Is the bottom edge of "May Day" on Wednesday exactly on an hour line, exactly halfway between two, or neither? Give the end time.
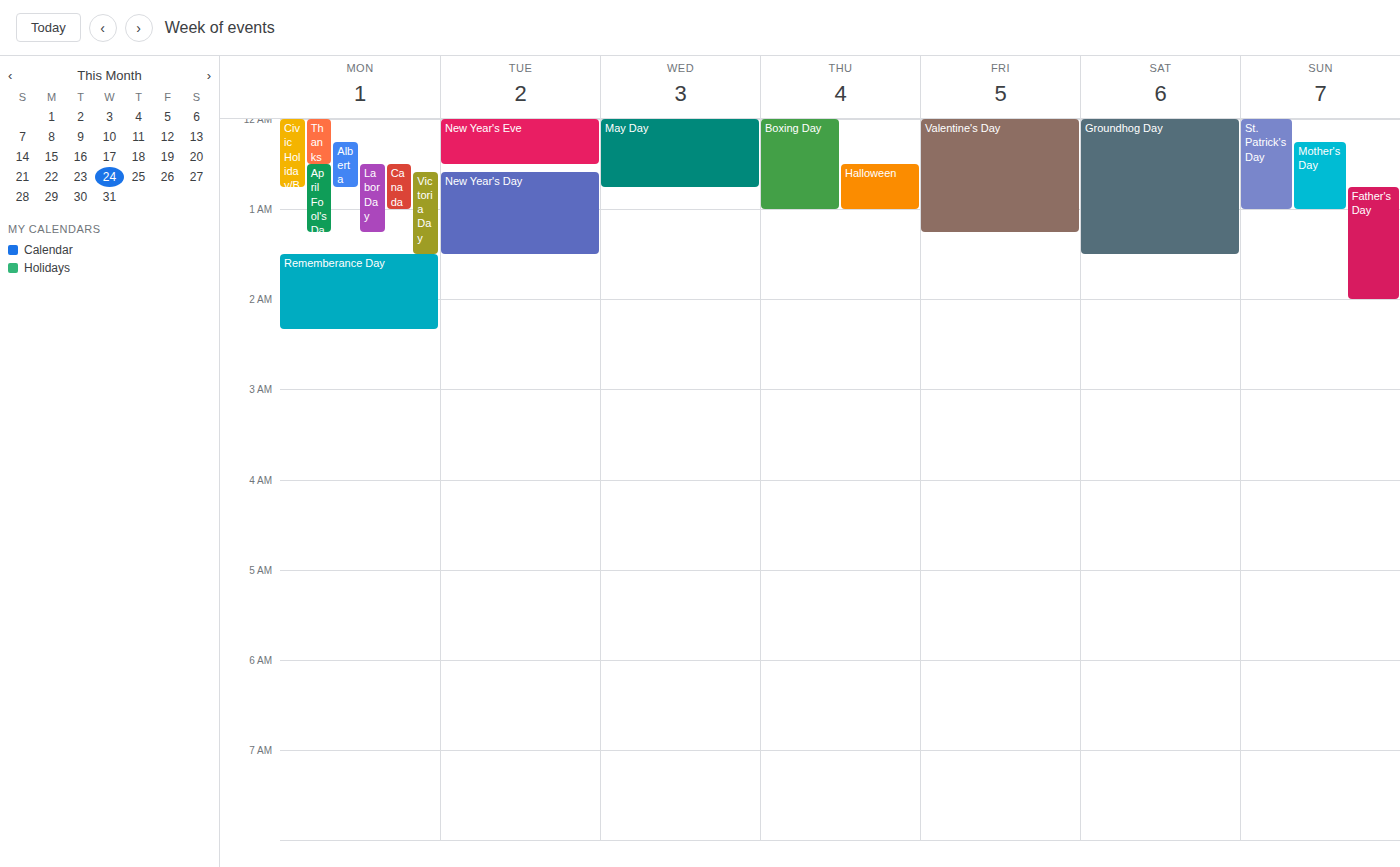
12:45 AM -- neither: three quarters of the way from the 12 AM line to the 1 AM line.